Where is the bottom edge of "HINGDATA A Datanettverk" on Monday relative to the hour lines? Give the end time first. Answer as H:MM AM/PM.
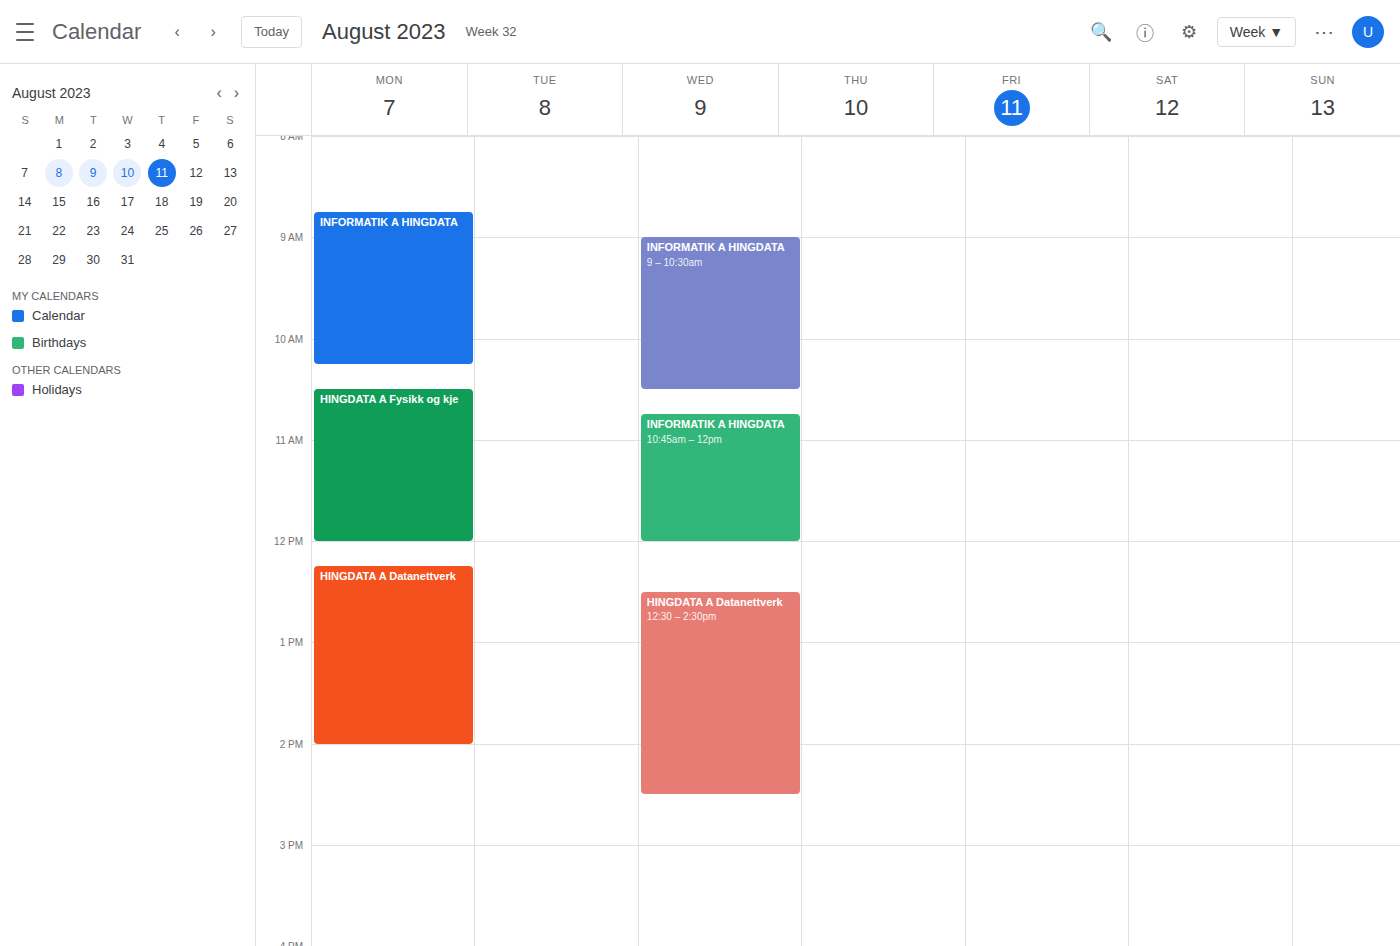
2:00 PM -- exactly on the 2 PM line.